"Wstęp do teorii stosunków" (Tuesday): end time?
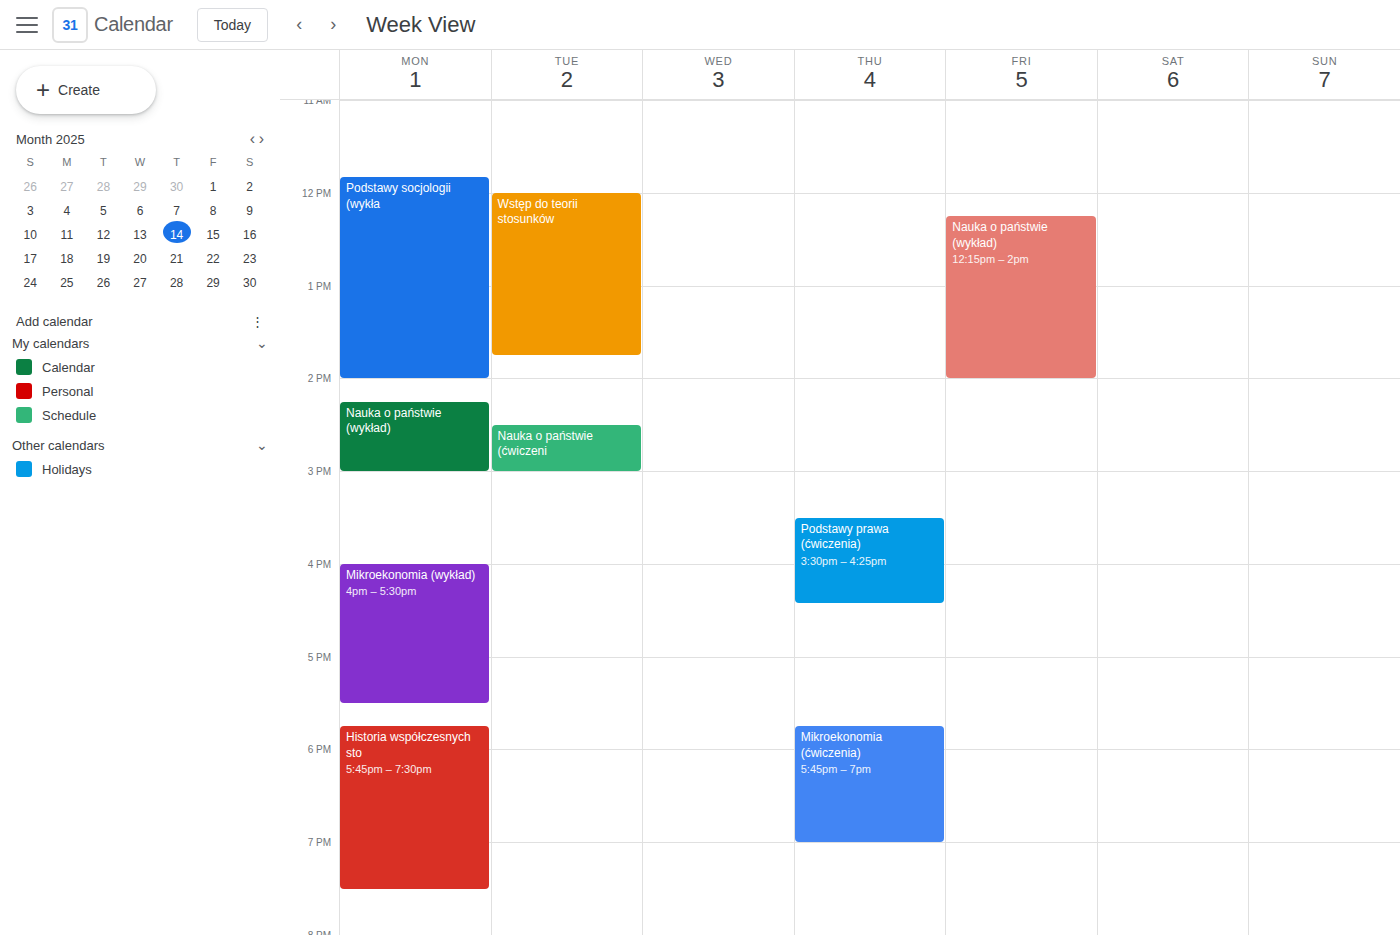
13:45